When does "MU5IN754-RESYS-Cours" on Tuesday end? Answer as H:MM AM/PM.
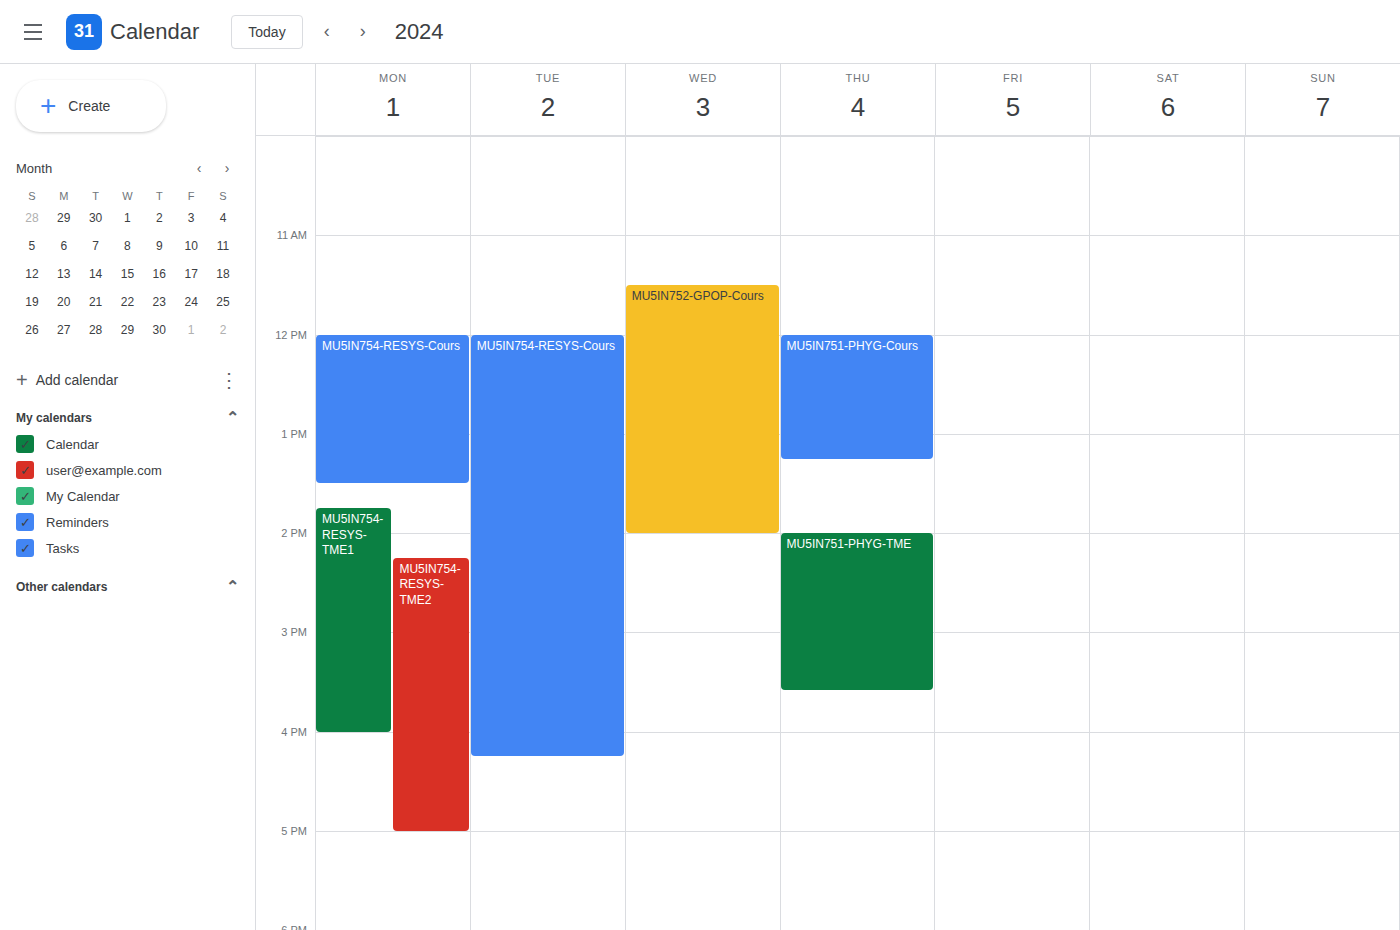
4:15 PM